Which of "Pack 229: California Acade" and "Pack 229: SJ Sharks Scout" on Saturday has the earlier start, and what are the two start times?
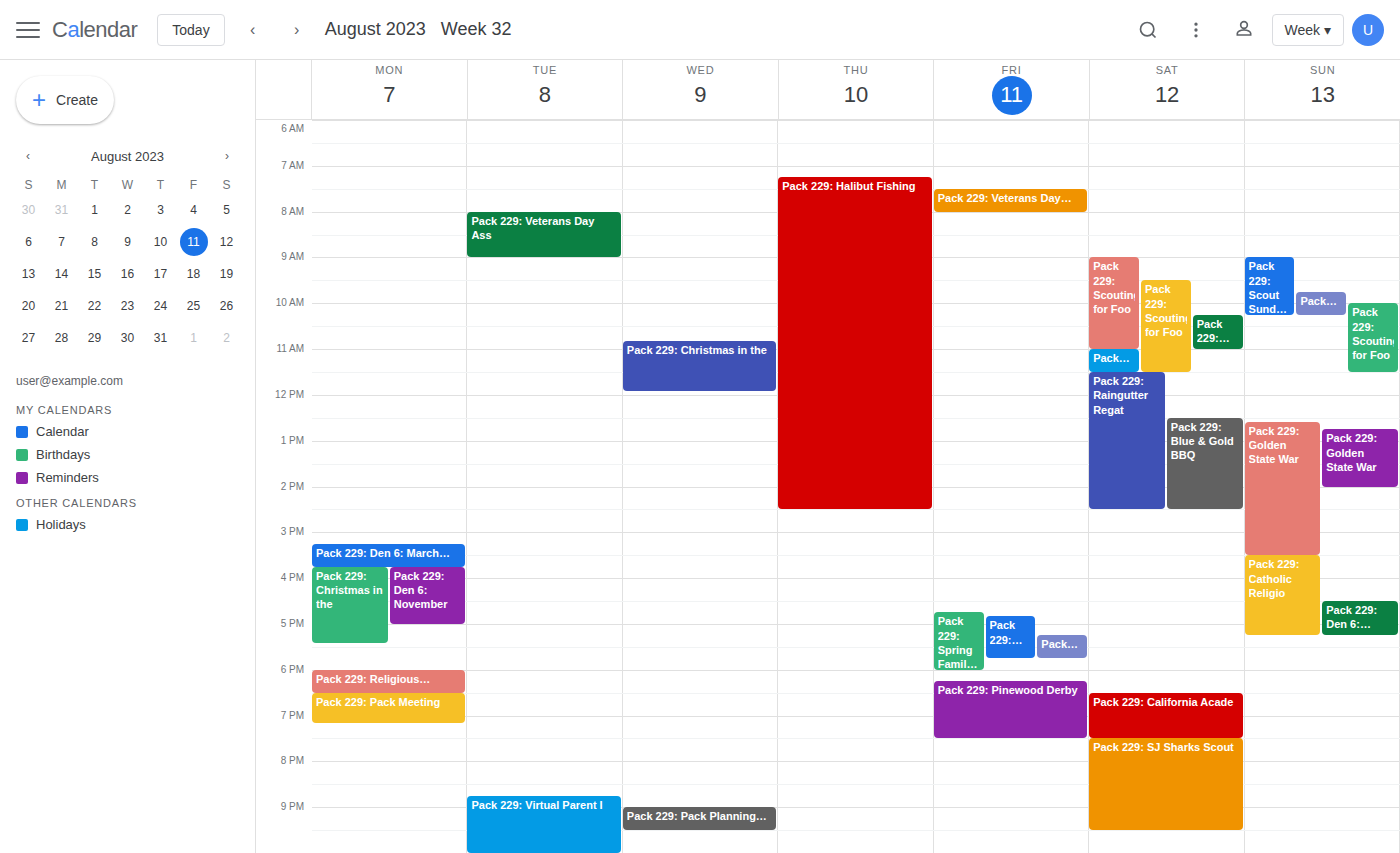
"Pack 229: California Acade" 18:30; "Pack 229: SJ Sharks Scout" 19:30.